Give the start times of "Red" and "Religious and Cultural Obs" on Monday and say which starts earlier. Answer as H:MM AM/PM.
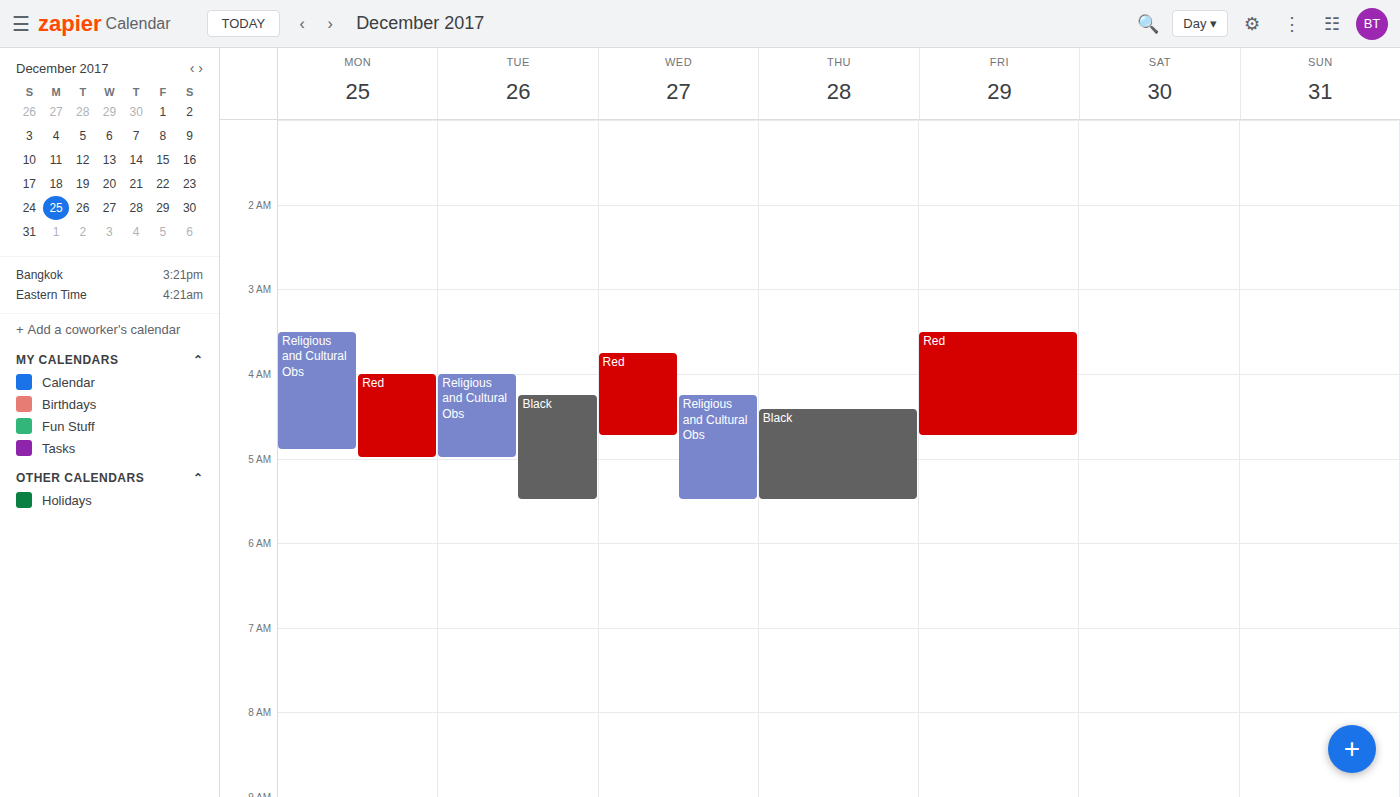
"Religious and Cultural Obs" 3:30 AM; "Red" 4:00 AM.